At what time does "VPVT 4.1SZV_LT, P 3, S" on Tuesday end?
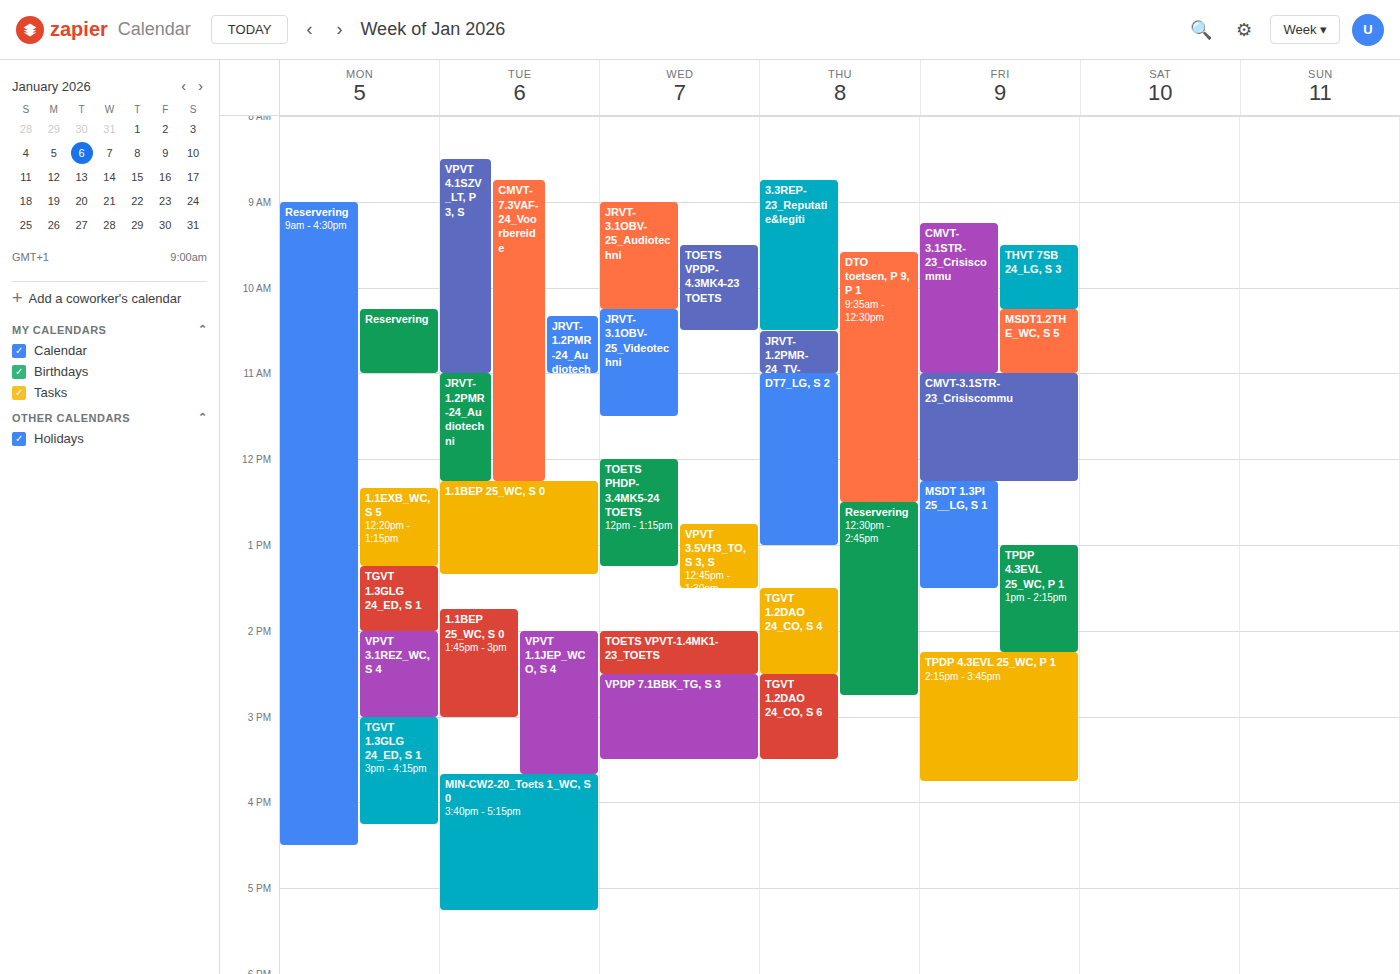
11:00 AM